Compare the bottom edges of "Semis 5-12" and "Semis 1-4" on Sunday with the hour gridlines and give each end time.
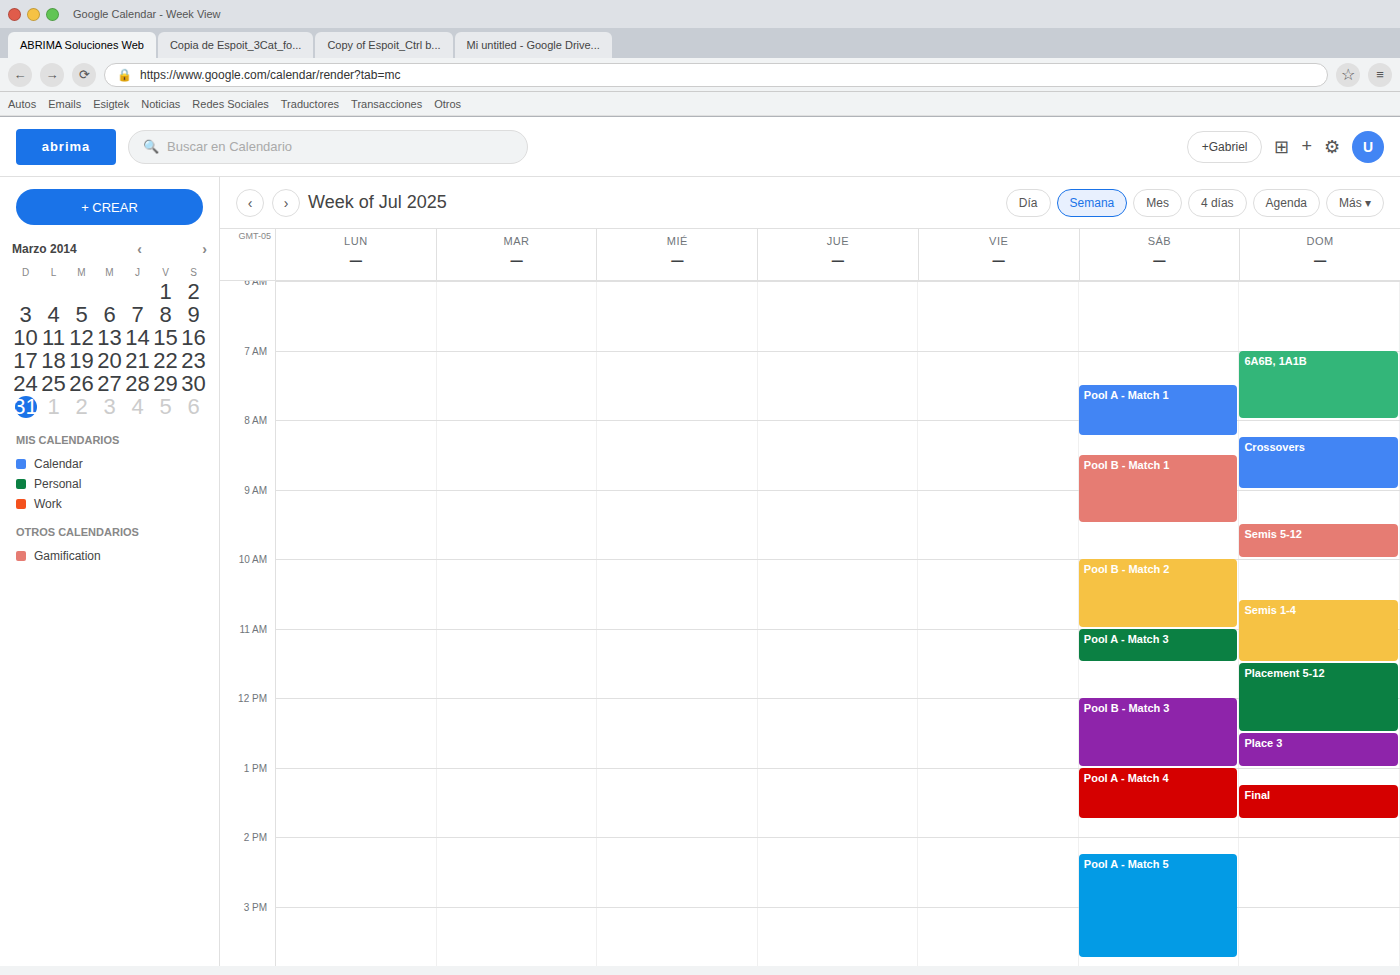
"Semis 5-12": 10:00 AM, exactly on the 10 AM line. "Semis 1-4": 11:30 AM, halfway between the 11 AM and 12 PM lines.